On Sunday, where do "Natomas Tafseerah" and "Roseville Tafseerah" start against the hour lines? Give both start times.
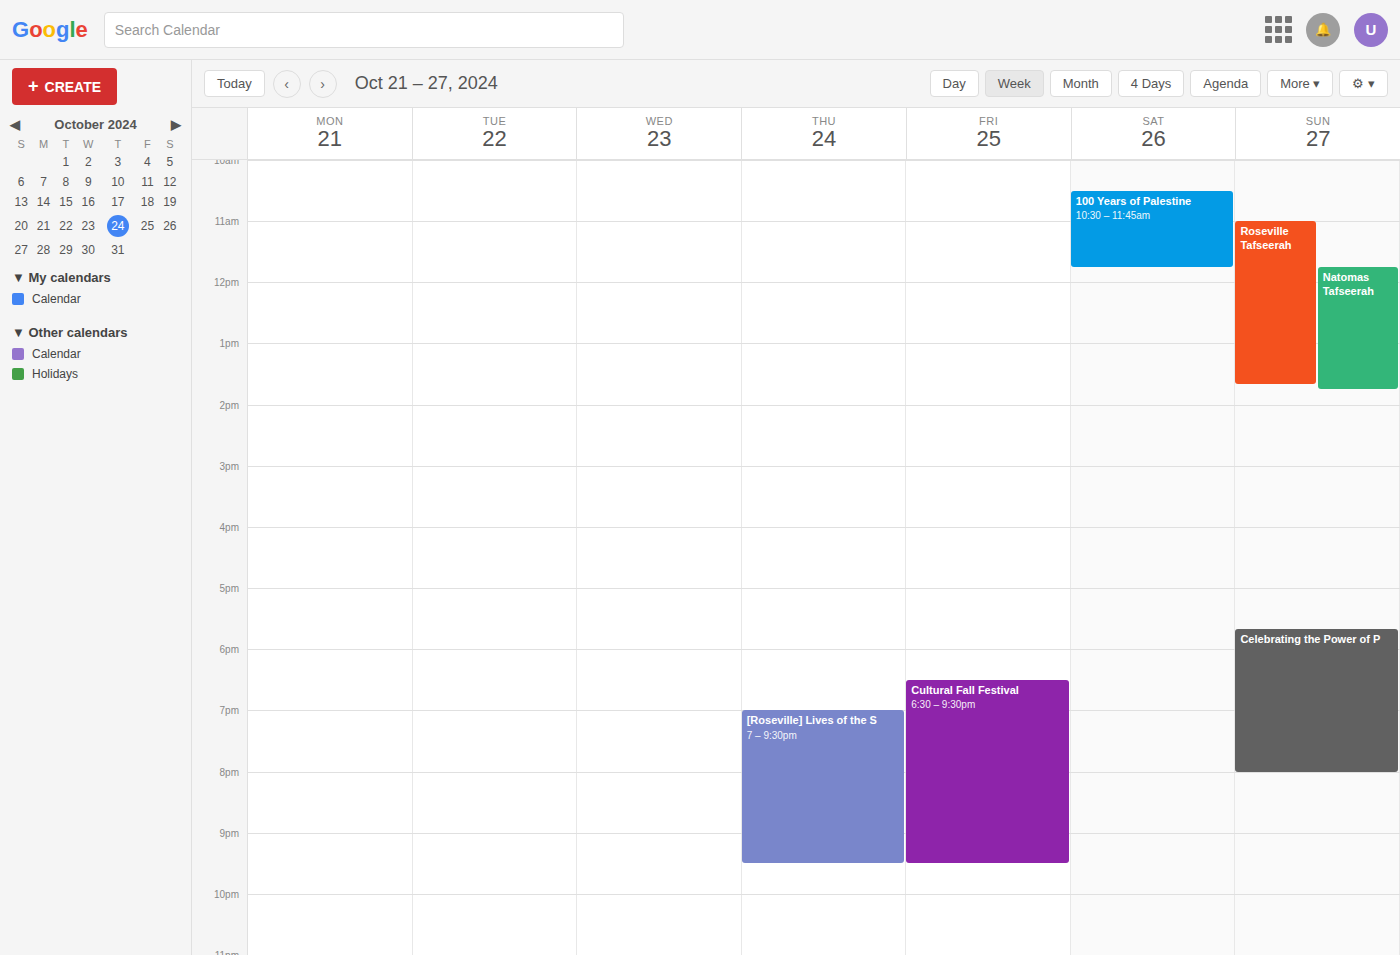
"Natomas Tafseerah": 11:45 AM, neither: three quarters of the way from the 11 AM line to the 12 PM line. "Roseville Tafseerah": 11:00 AM, exactly on the 11 AM line.